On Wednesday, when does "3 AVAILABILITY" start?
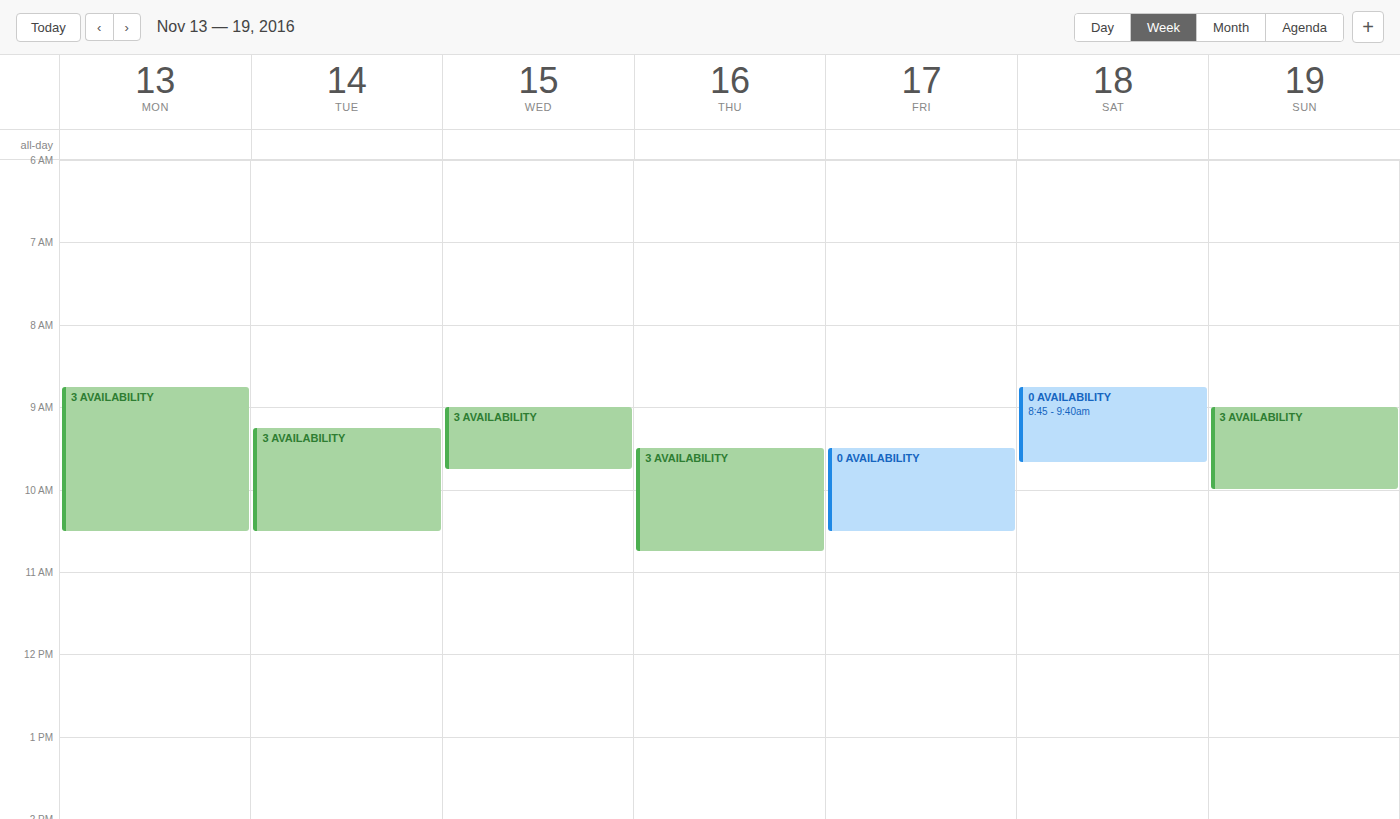
9:00 AM